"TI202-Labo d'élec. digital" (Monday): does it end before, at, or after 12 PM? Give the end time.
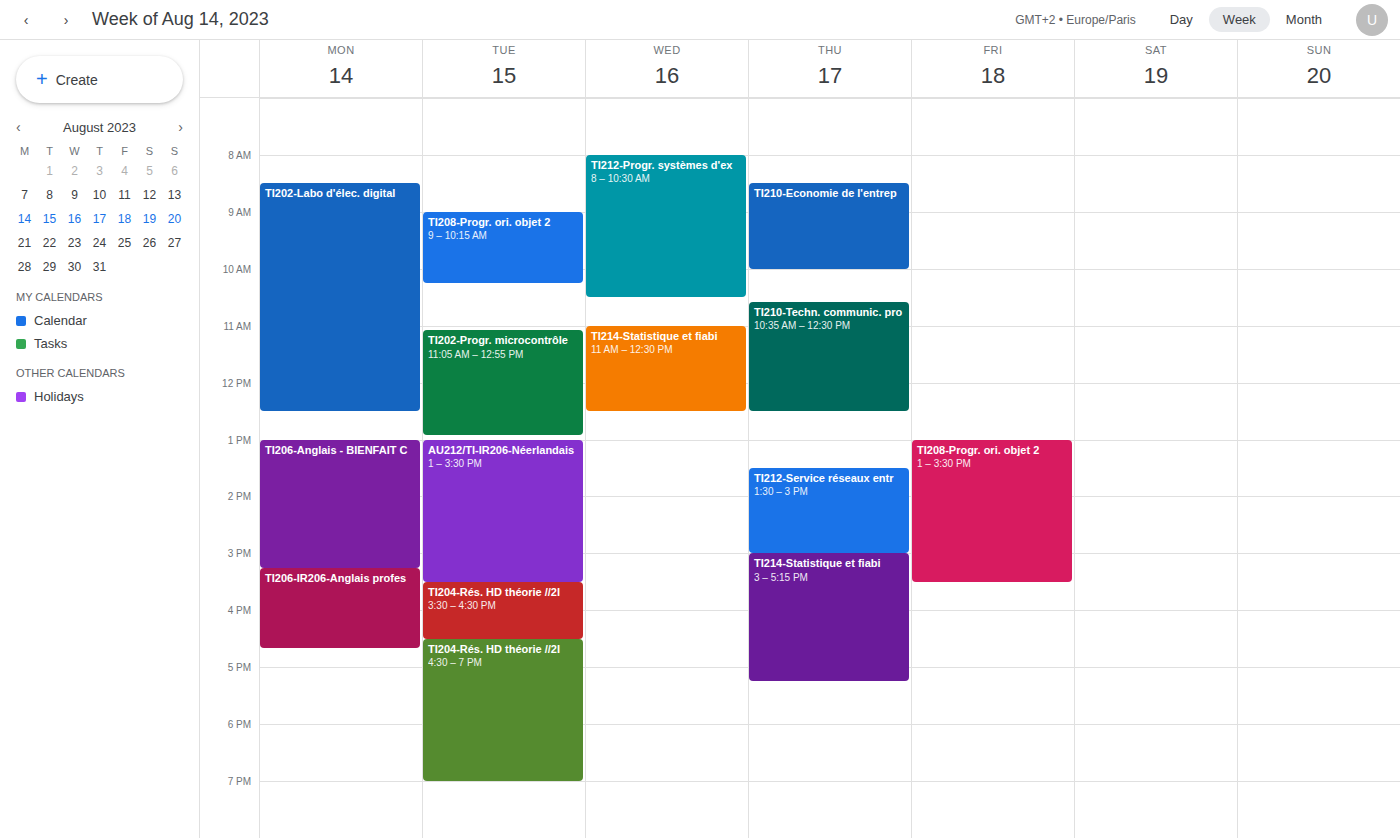
12:30 PM -- after 12 PM, 30 minutes below the 12 PM line.